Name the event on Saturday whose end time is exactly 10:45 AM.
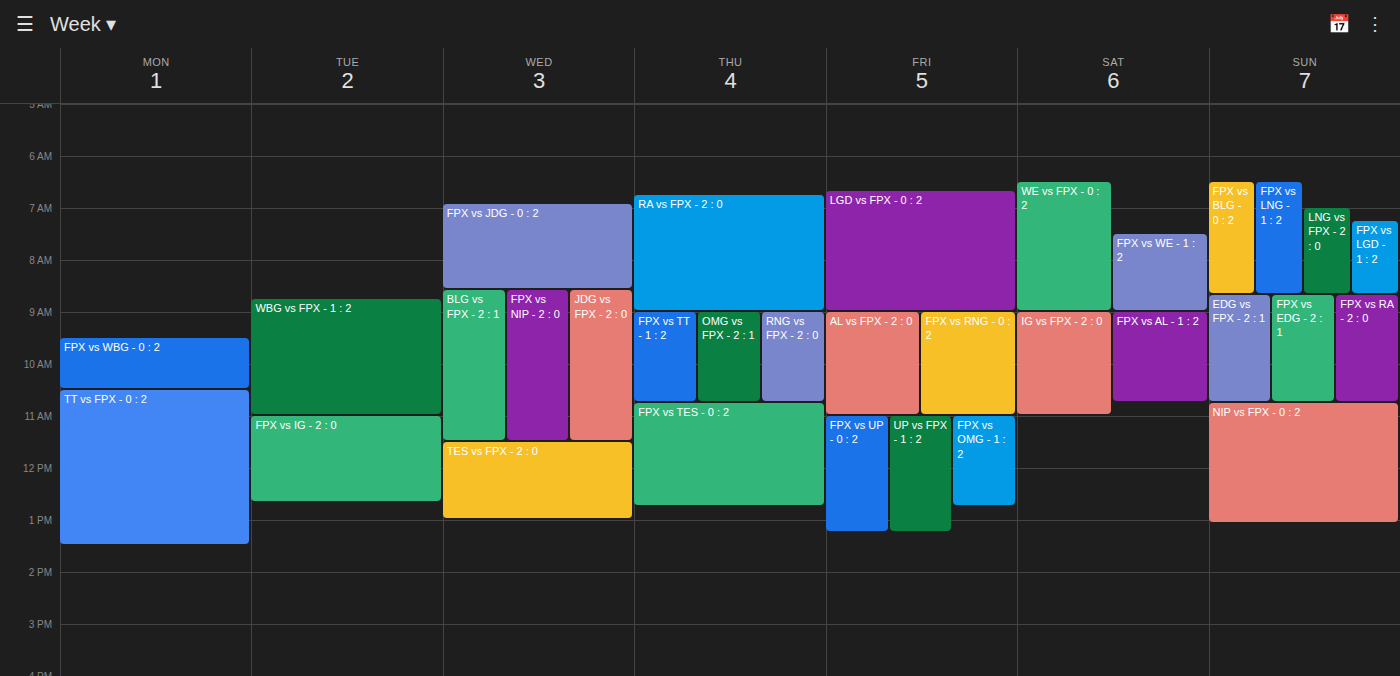
"FPX vs AL - 1 : 2"